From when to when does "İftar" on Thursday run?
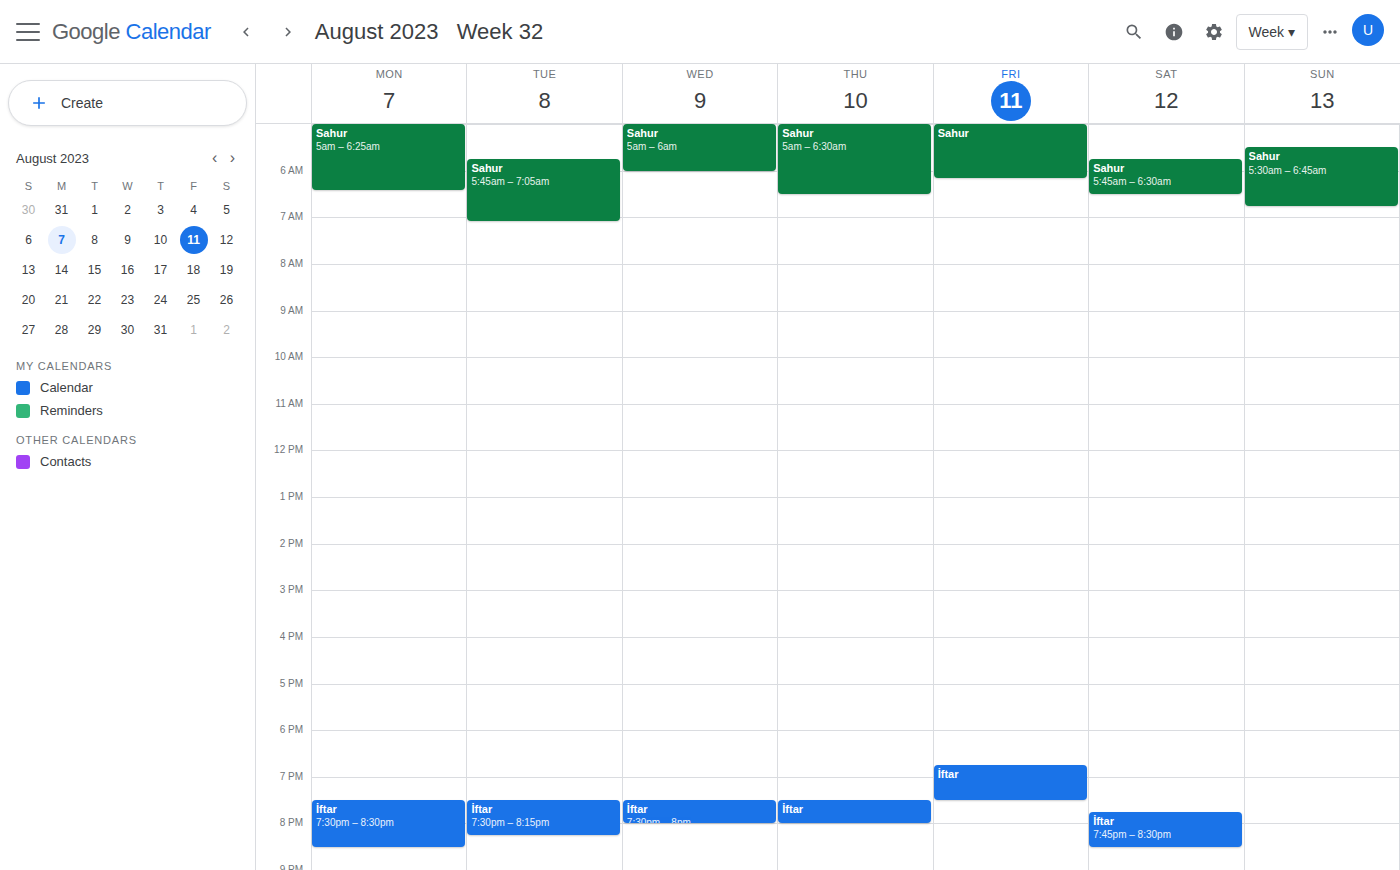
19:30 to 20:00